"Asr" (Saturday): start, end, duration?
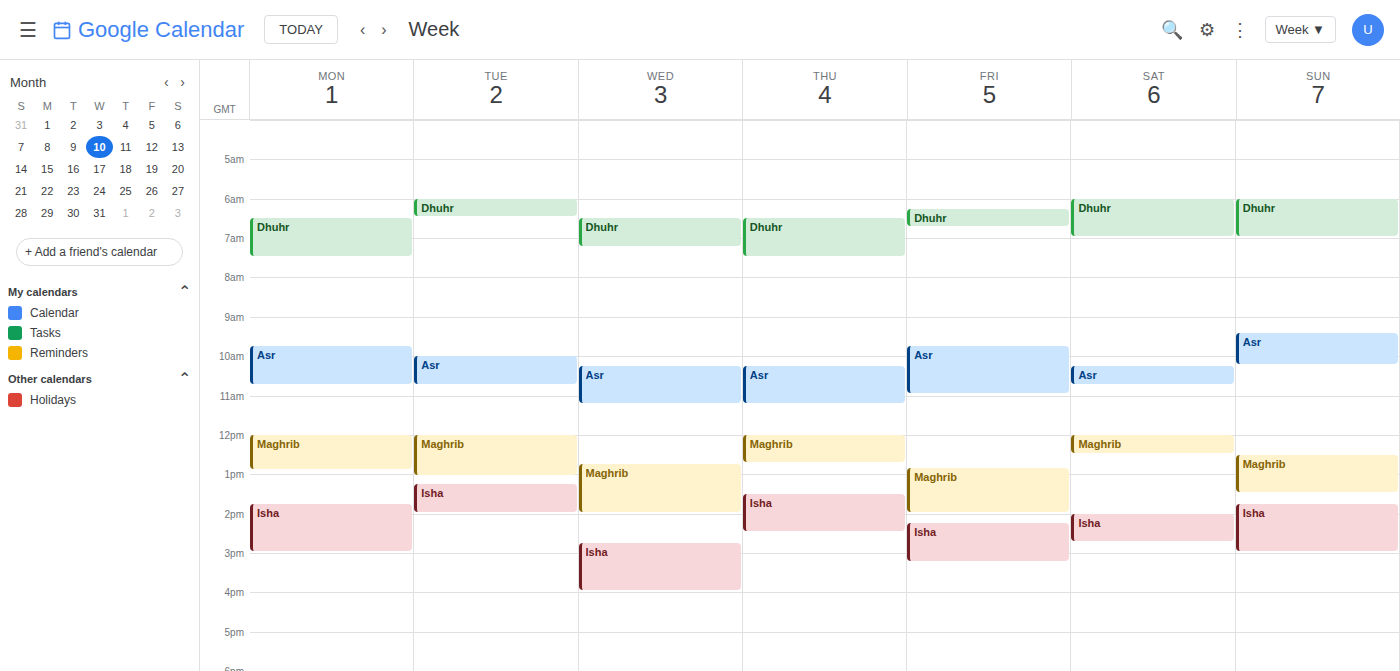
10:15 AM to 10:45 AM, 30 minutes